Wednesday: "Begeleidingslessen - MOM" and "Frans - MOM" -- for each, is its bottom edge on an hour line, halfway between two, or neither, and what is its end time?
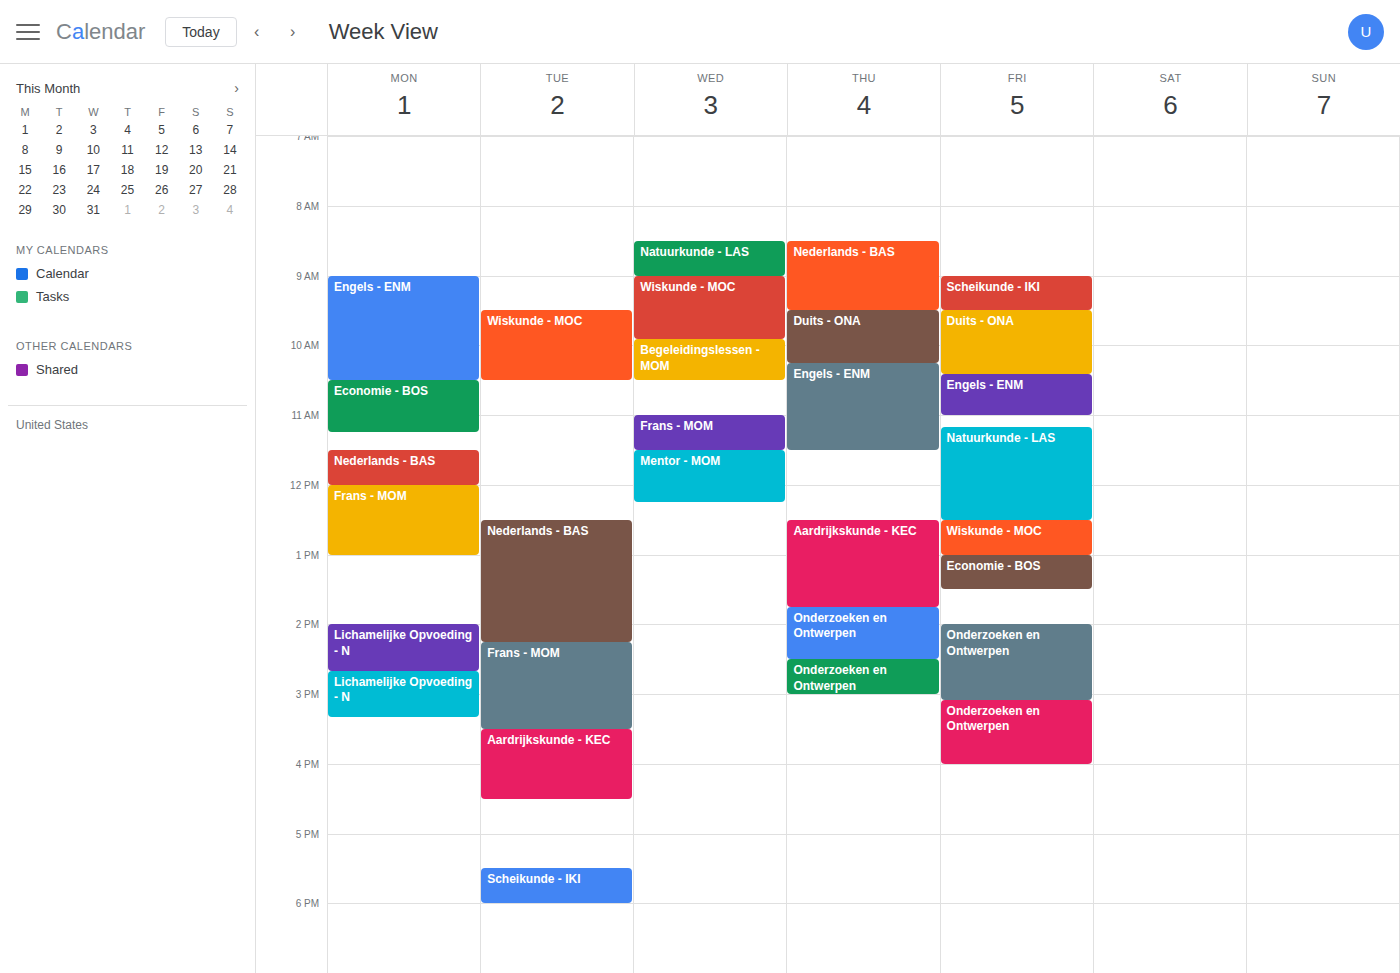
"Begeleidingslessen - MOM": 10:30 AM, halfway between the 10 AM and 11 AM lines. "Frans - MOM": 11:30 AM, halfway between the 11 AM and 12 PM lines.